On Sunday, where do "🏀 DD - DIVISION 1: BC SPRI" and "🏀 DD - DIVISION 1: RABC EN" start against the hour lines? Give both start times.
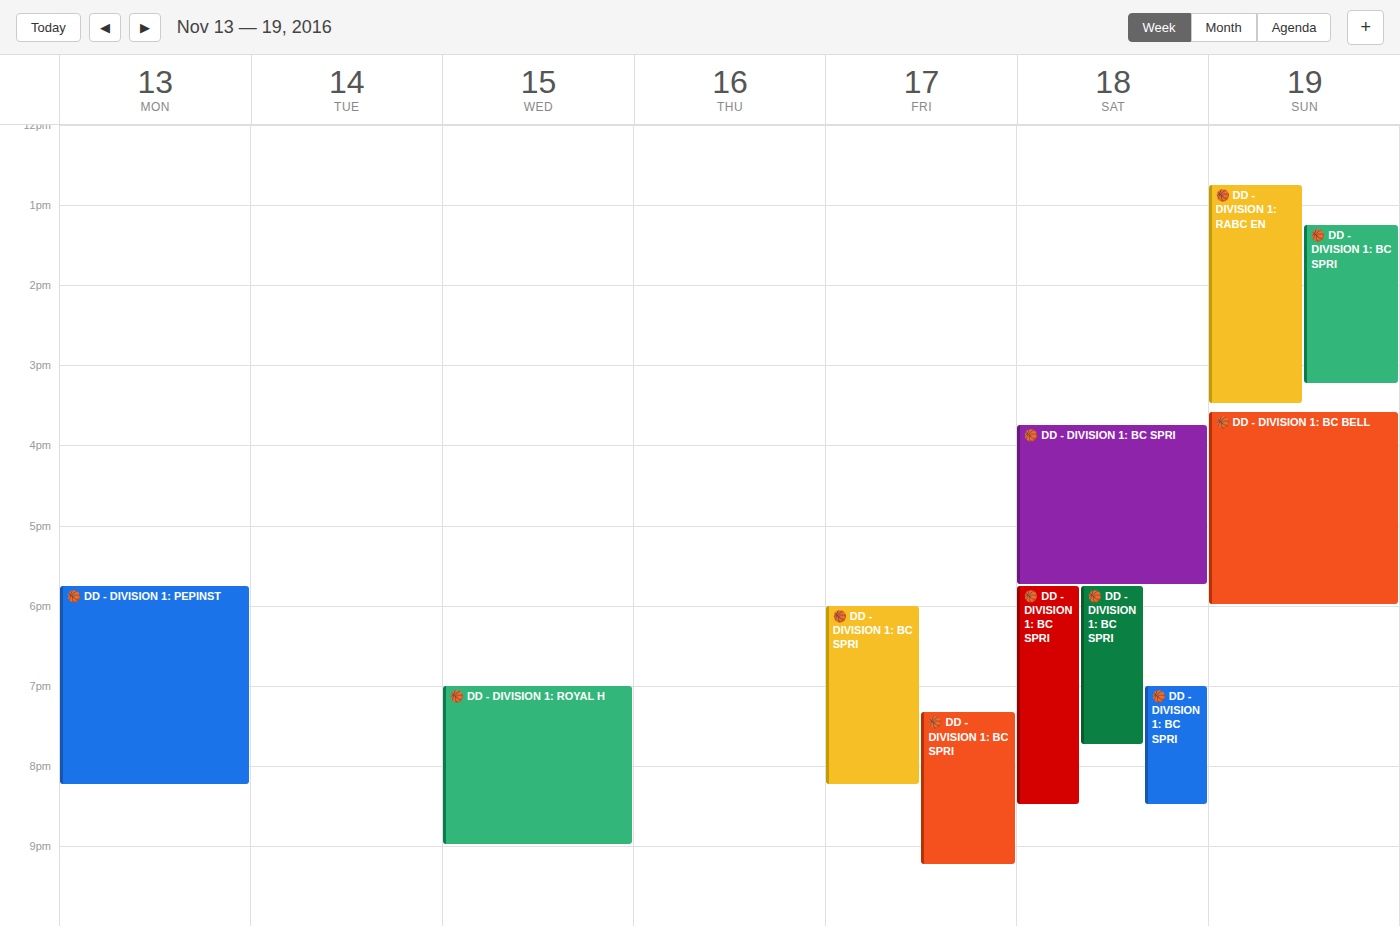
"🏀 DD - DIVISION 1: BC SPRI": 1:15 PM, neither: a quarter of the way from the 1 PM line to the 2 PM line. "🏀 DD - DIVISION 1: RABC EN": 12:45 PM, neither: three quarters of the way from the 12 PM line to the 1 PM line.